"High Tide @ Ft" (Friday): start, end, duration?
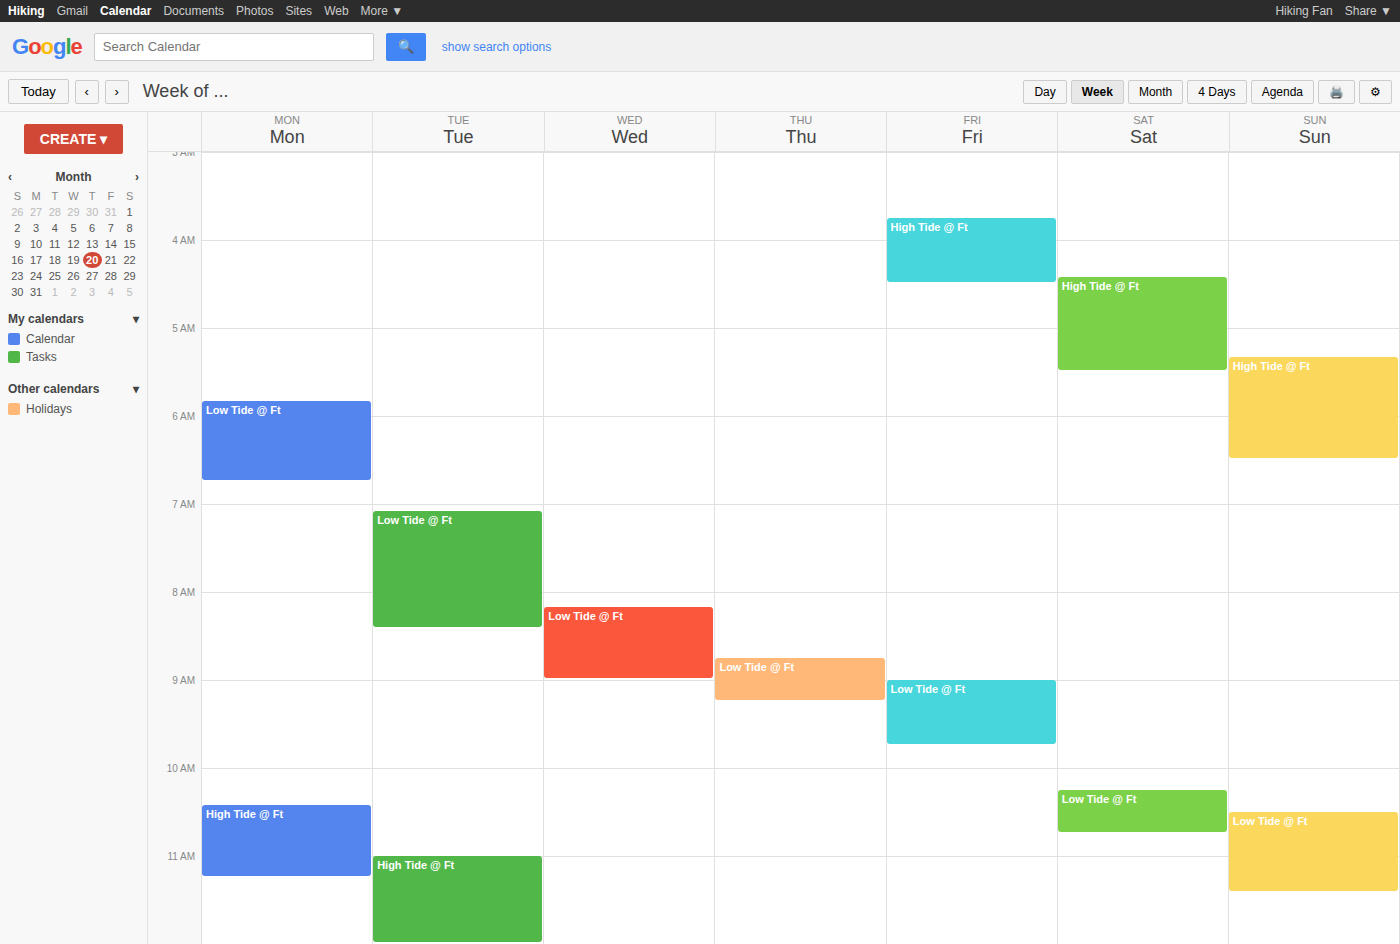
3:45 AM to 4:30 AM, 45 minutes